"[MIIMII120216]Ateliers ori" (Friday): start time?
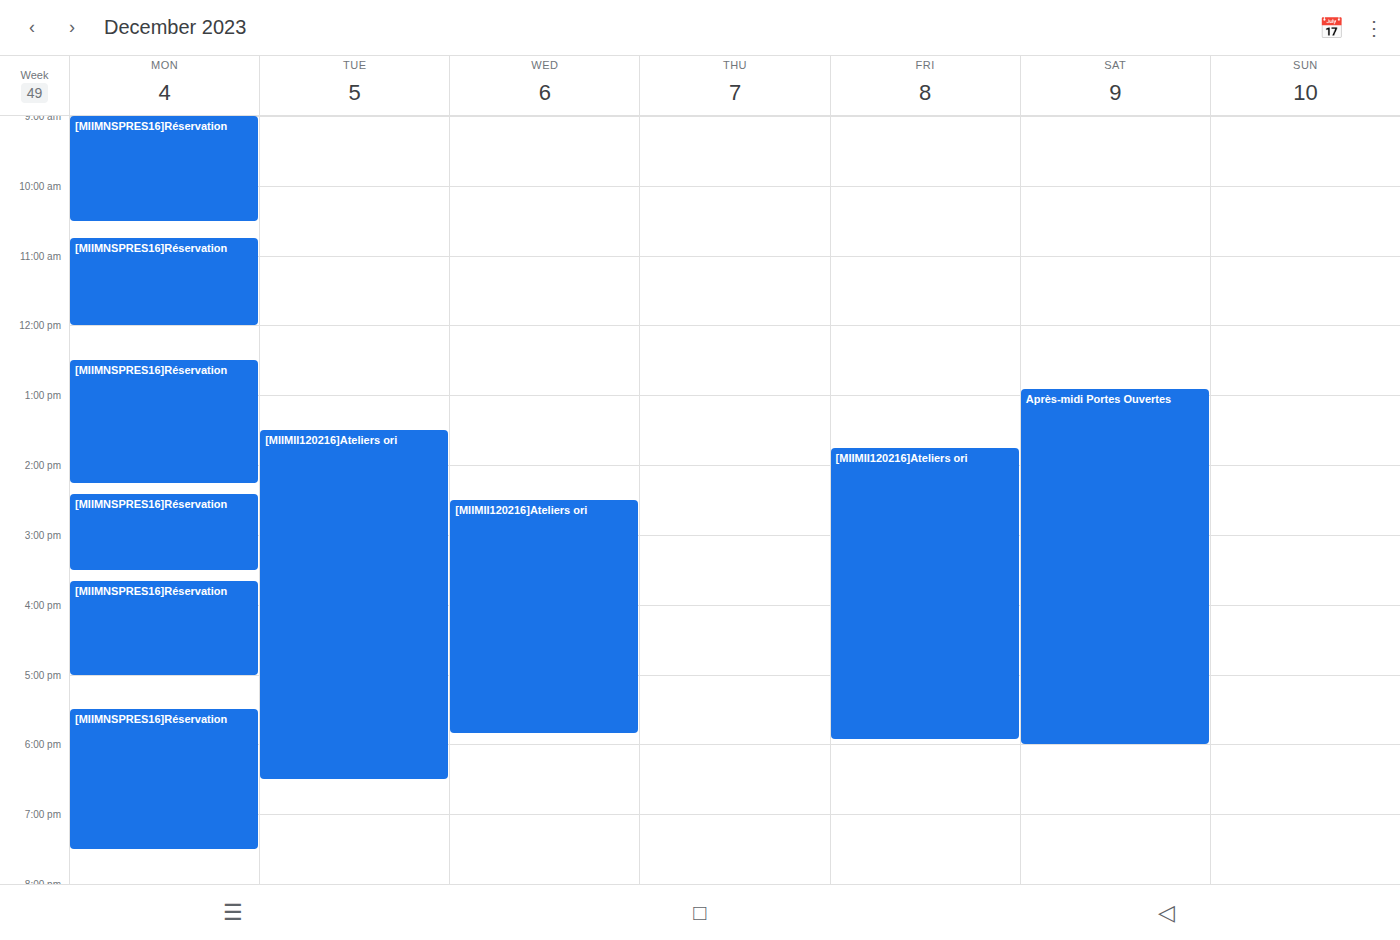
1:45 PM